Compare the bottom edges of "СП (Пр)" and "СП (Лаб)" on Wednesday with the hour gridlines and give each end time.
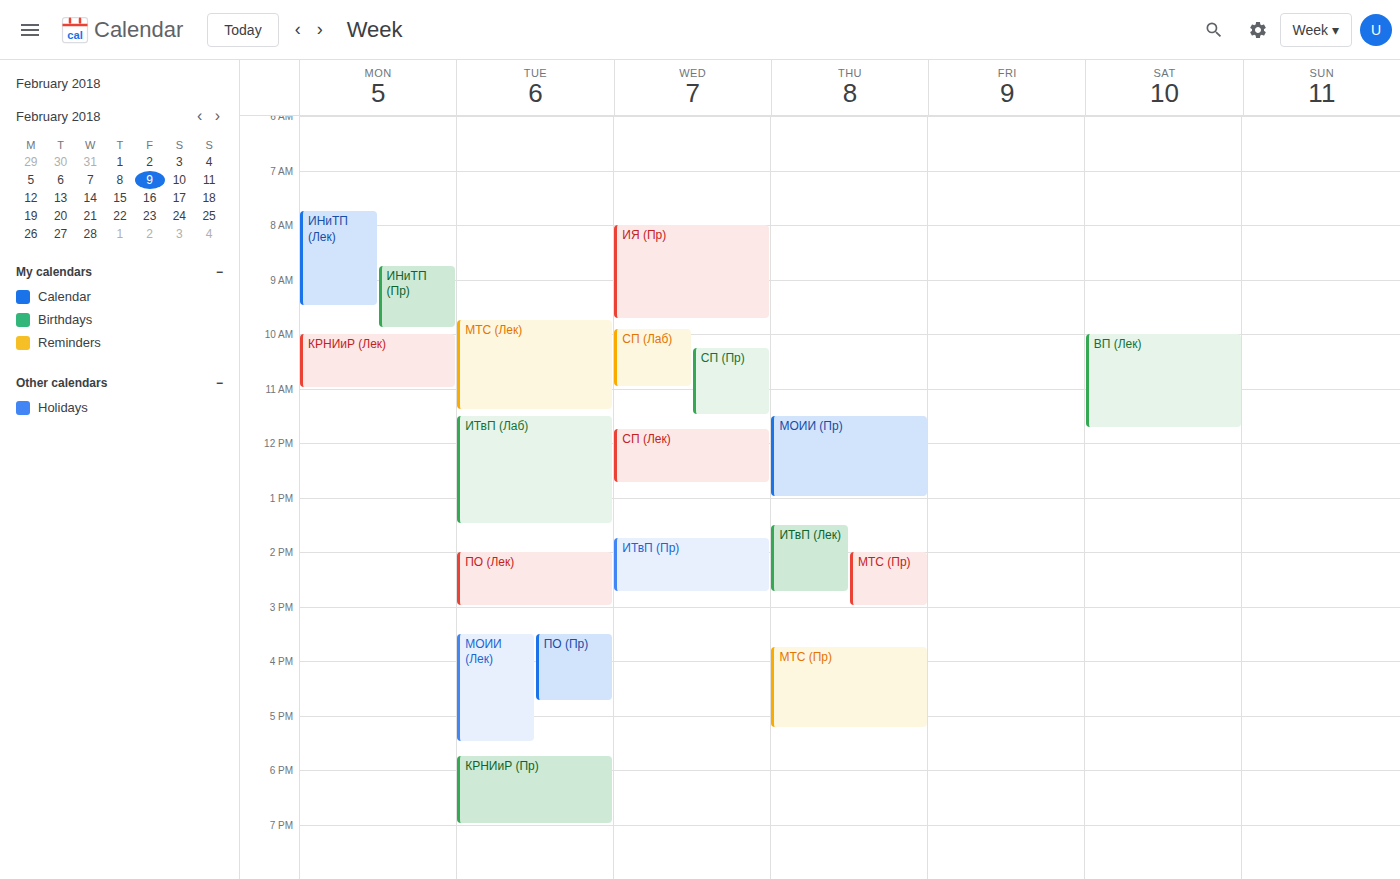
"СП (Пр)": 11:30 AM, halfway between the 11 AM and 12 PM lines. "СП (Лаб)": 11:00 AM, exactly on the 11 AM line.